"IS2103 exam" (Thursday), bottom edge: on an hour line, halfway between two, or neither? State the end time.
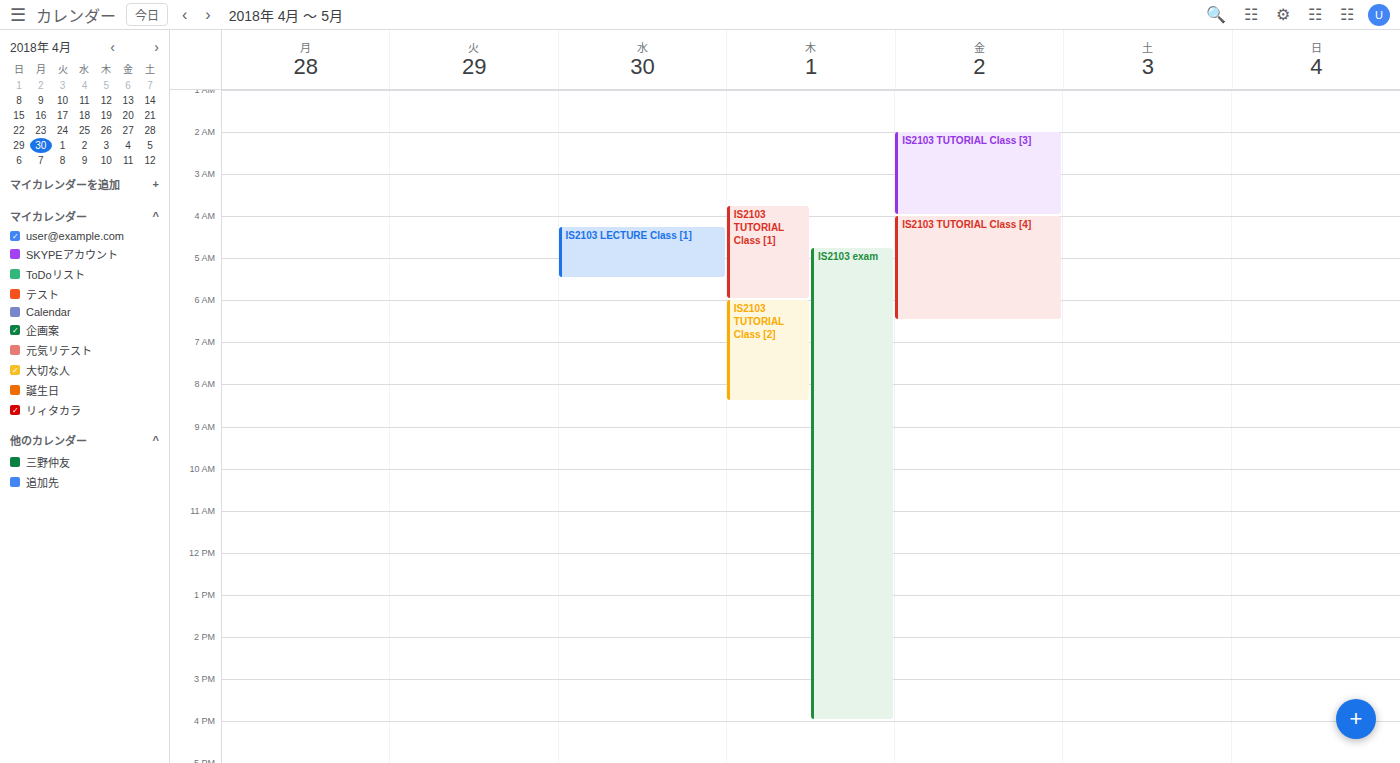
4:00 PM -- exactly on the 4 PM line.